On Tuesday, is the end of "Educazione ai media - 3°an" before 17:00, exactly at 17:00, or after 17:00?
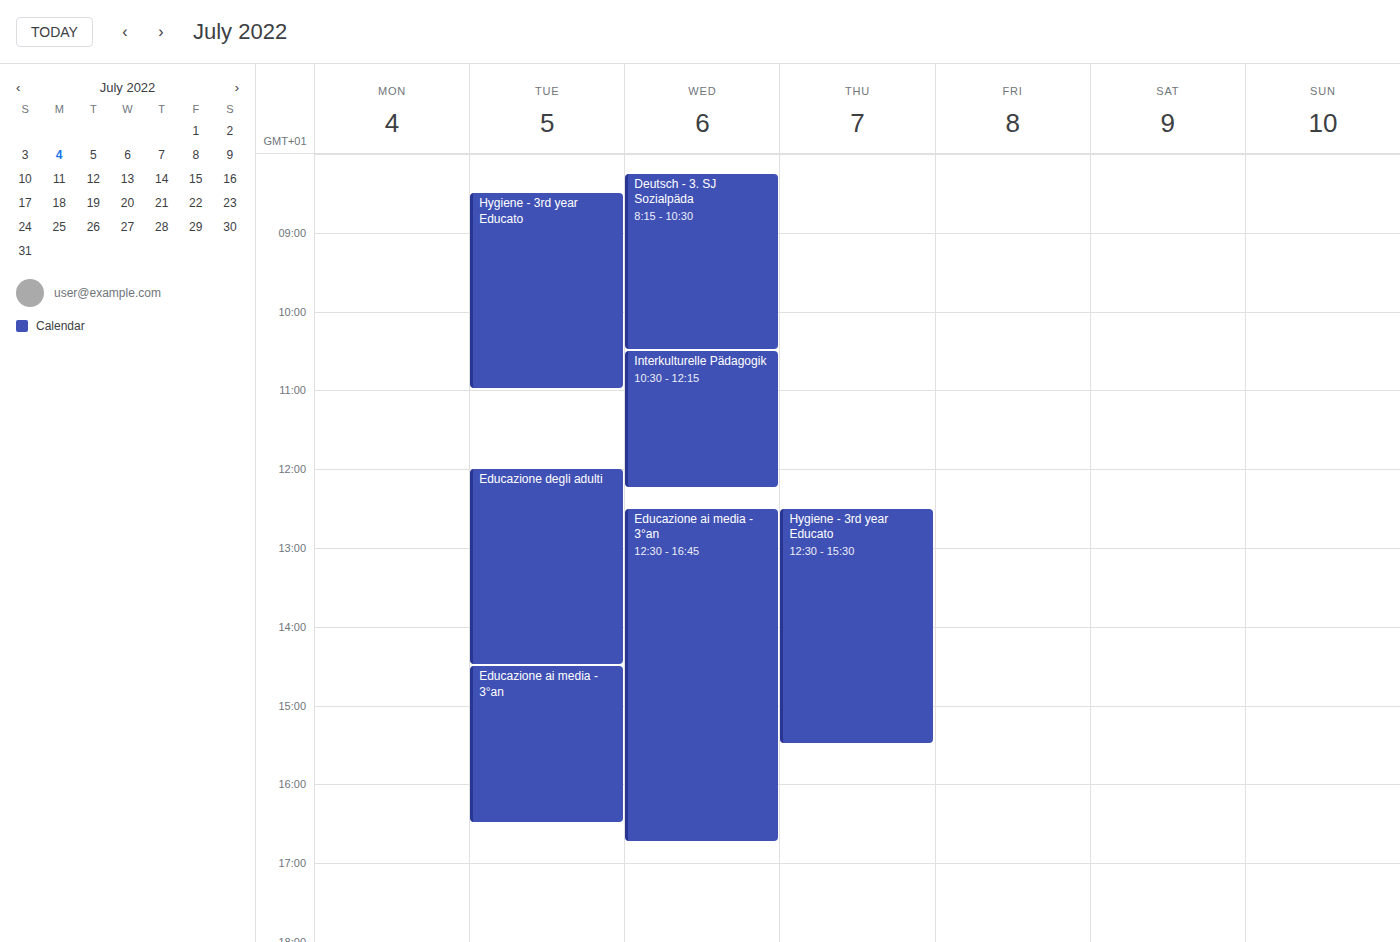
16:30 -- before 17:00, 30 minutes above the 17:00 line.